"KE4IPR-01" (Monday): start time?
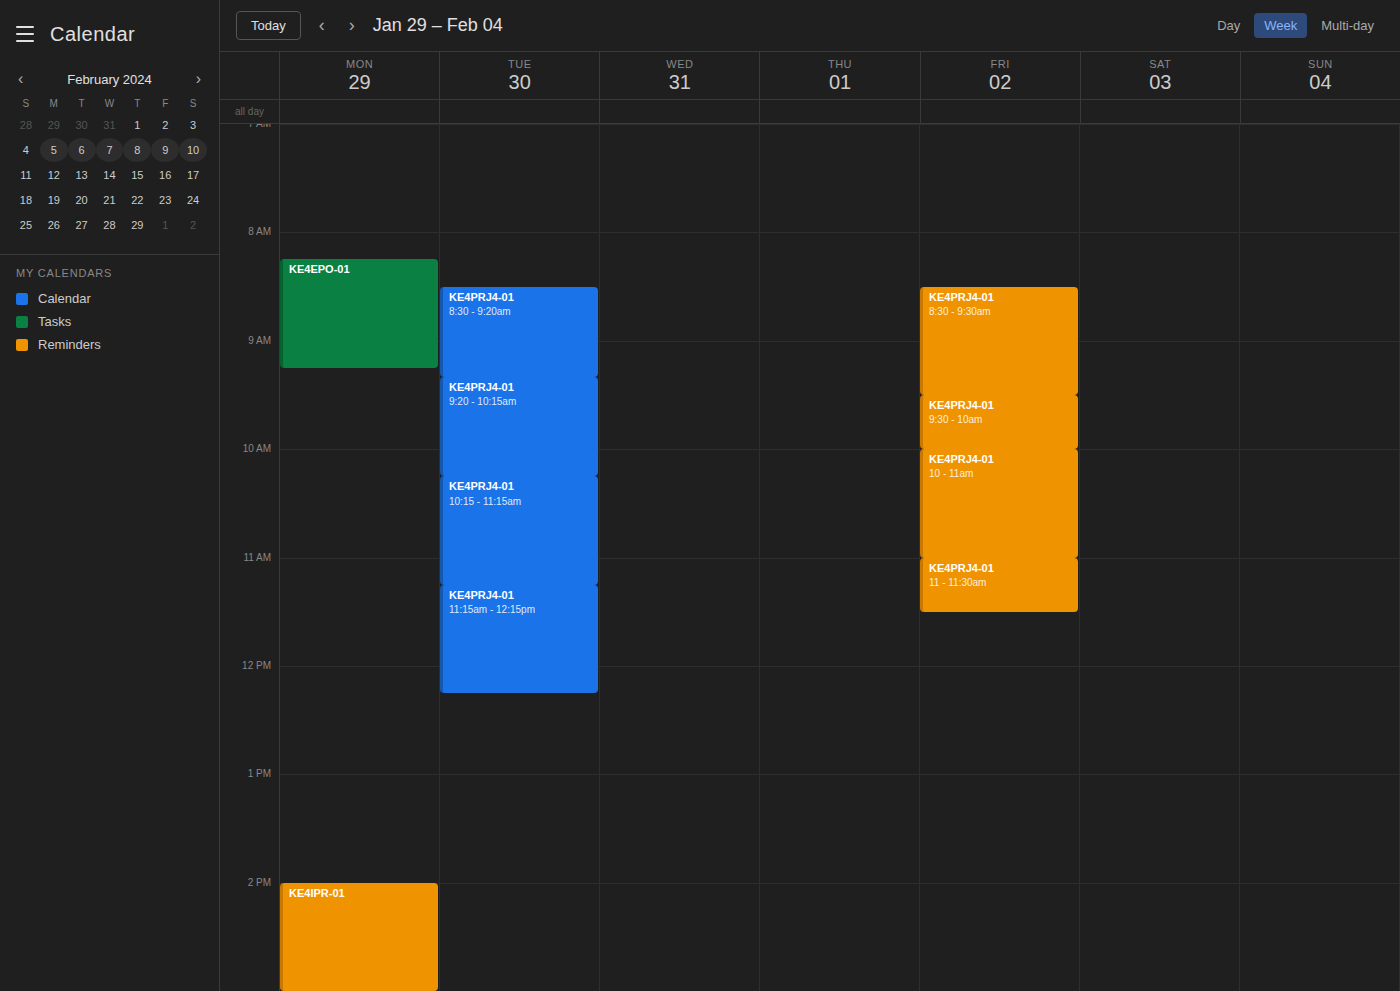
2:00 PM